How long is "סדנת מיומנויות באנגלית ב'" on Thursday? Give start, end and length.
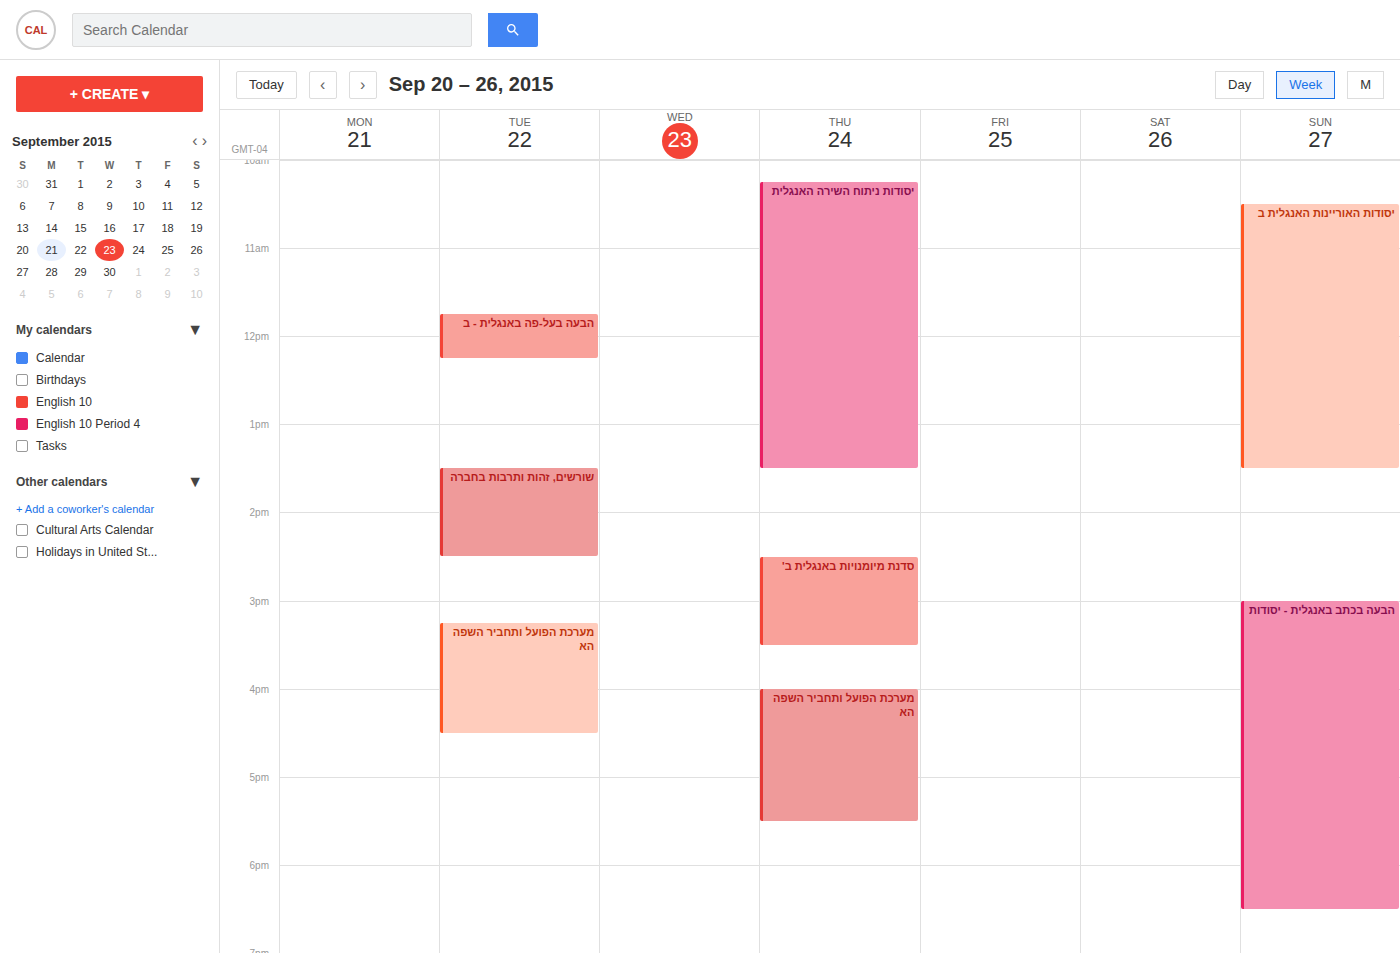
2:30 PM to 3:30 PM, 1 hour